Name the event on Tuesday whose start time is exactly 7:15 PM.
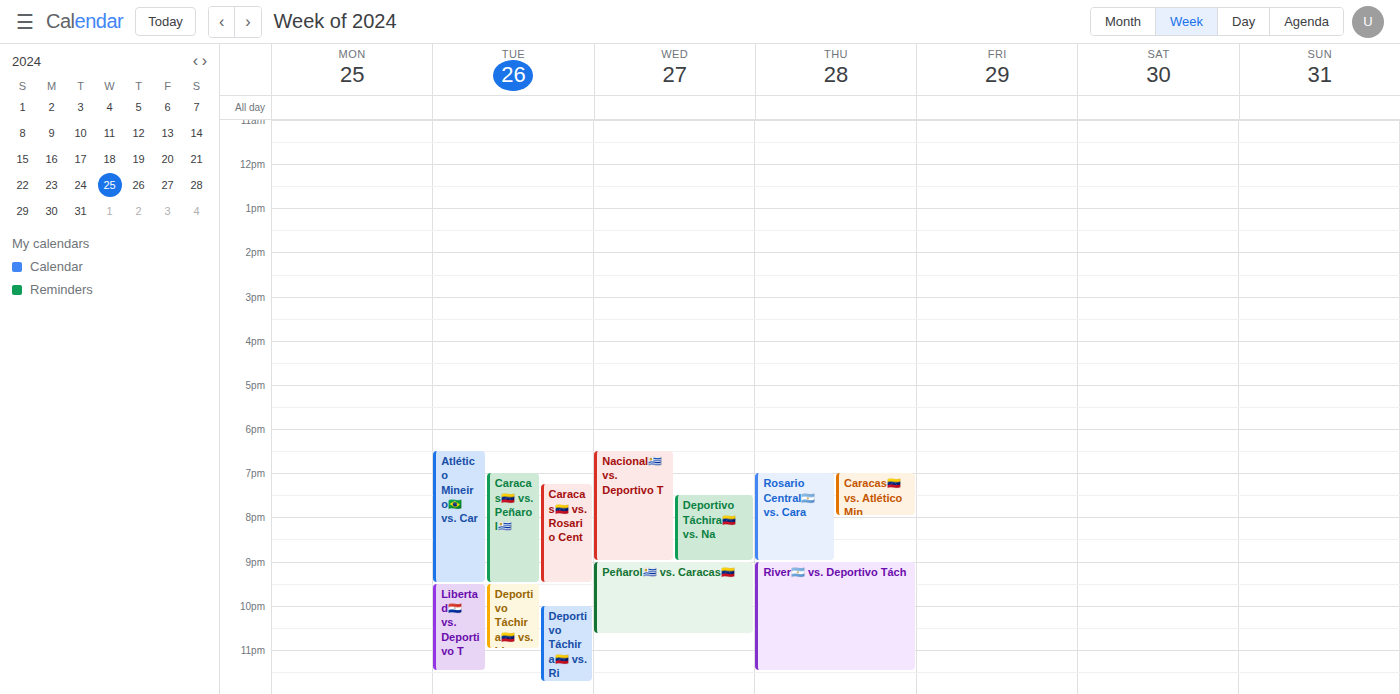
"Caracas🇻🇪 vs. Rosario Cent"